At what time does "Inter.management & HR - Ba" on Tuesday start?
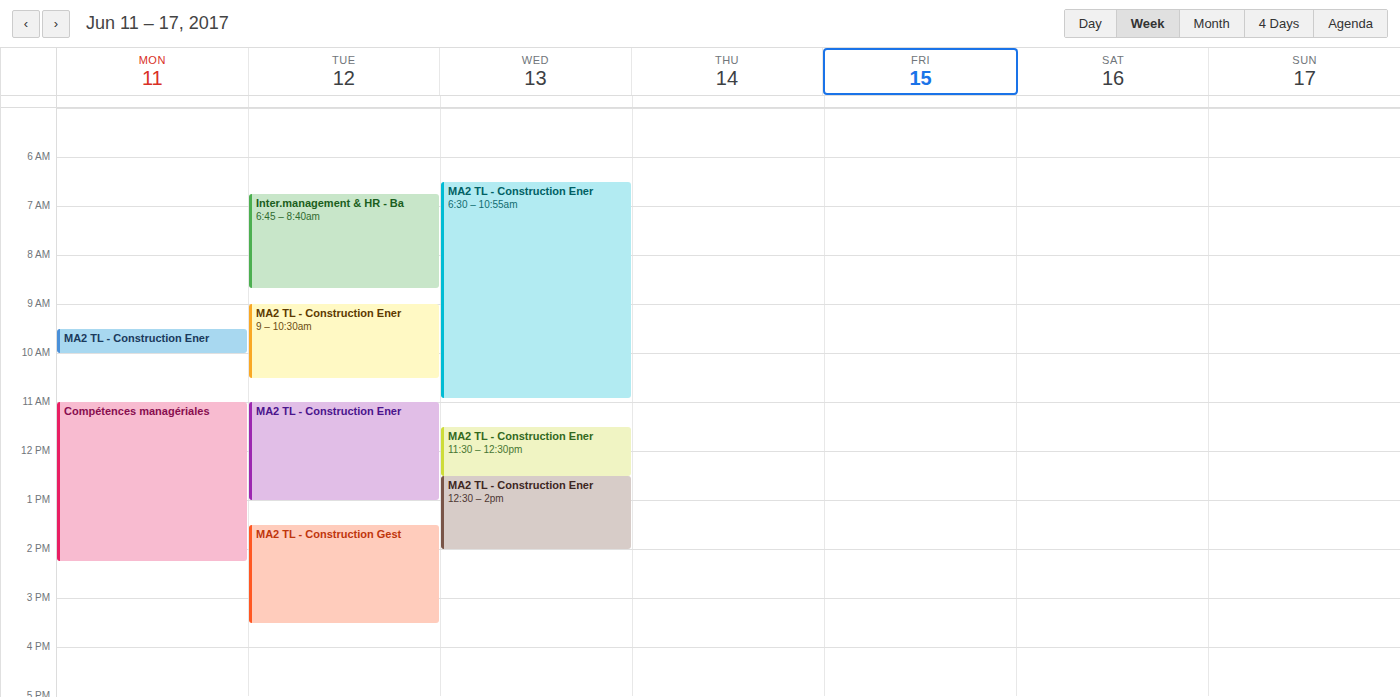
06:45